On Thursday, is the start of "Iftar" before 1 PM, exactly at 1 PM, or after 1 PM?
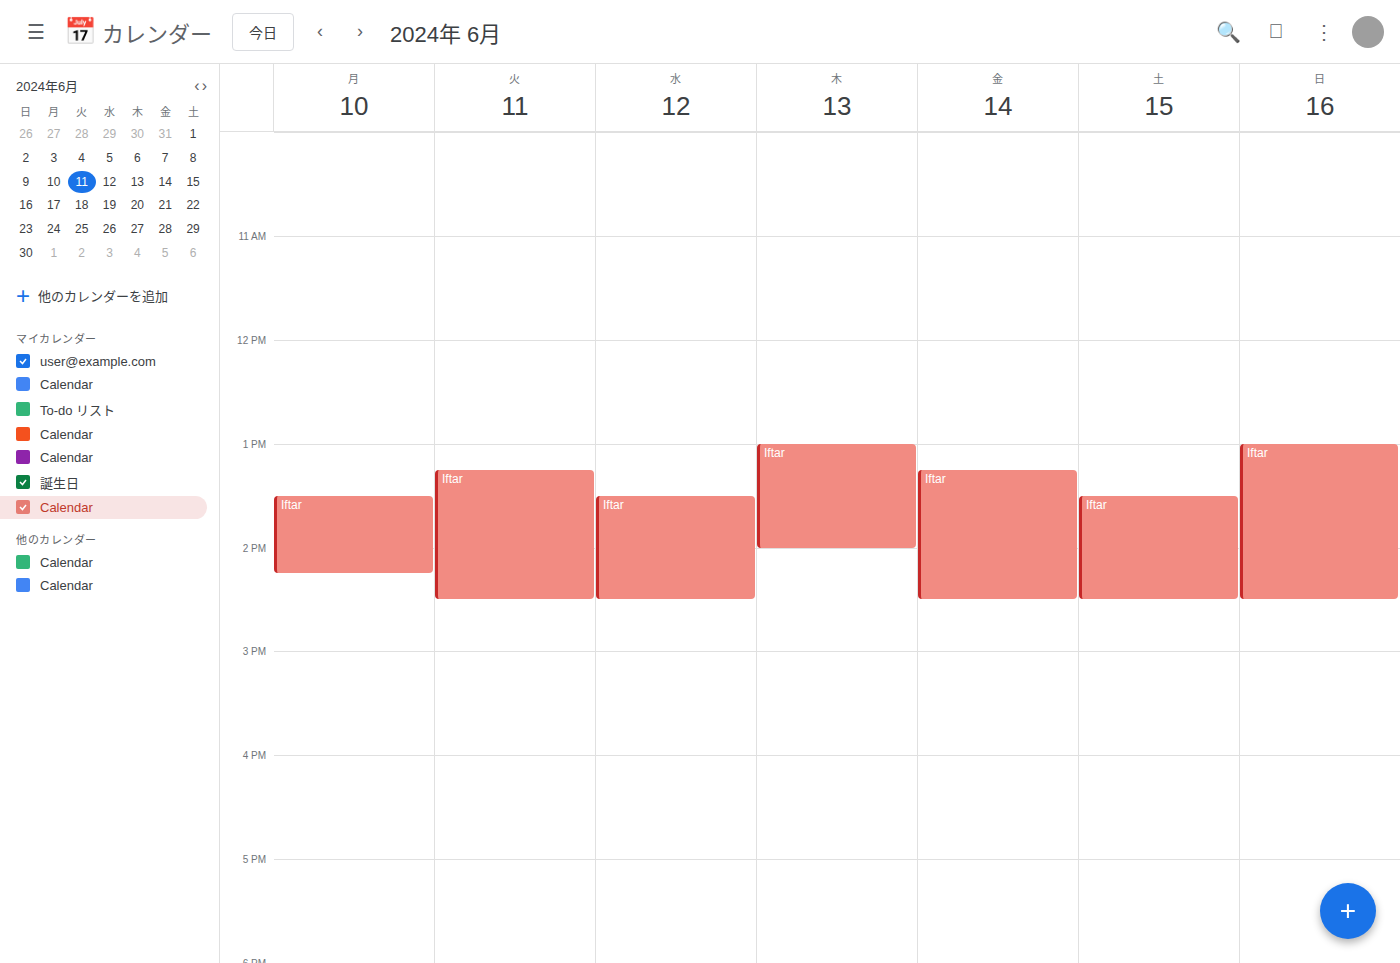
1:00 PM -- exactly at 1 PM, on the 1 PM line.